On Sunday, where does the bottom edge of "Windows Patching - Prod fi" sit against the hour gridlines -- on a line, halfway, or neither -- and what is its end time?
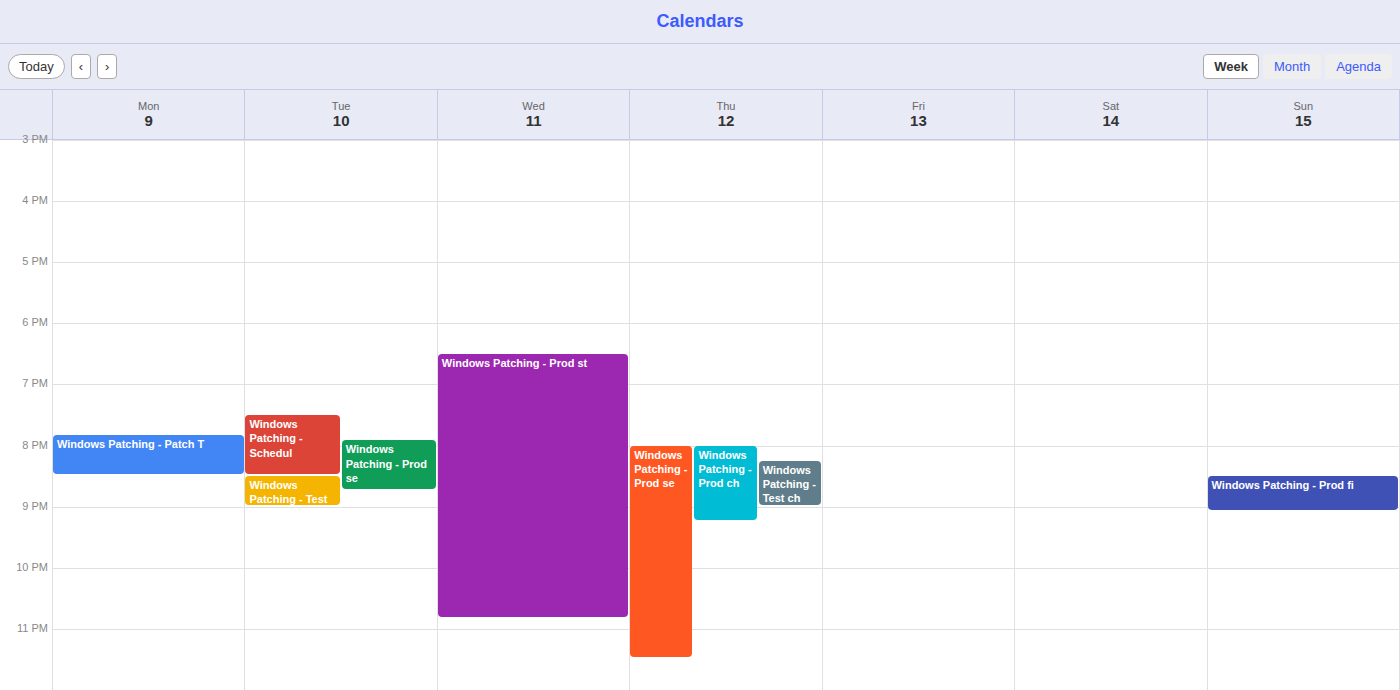
9:05 PM -- neither: 5 minutes below the 9 PM line and 55 minutes above the 10 PM line.